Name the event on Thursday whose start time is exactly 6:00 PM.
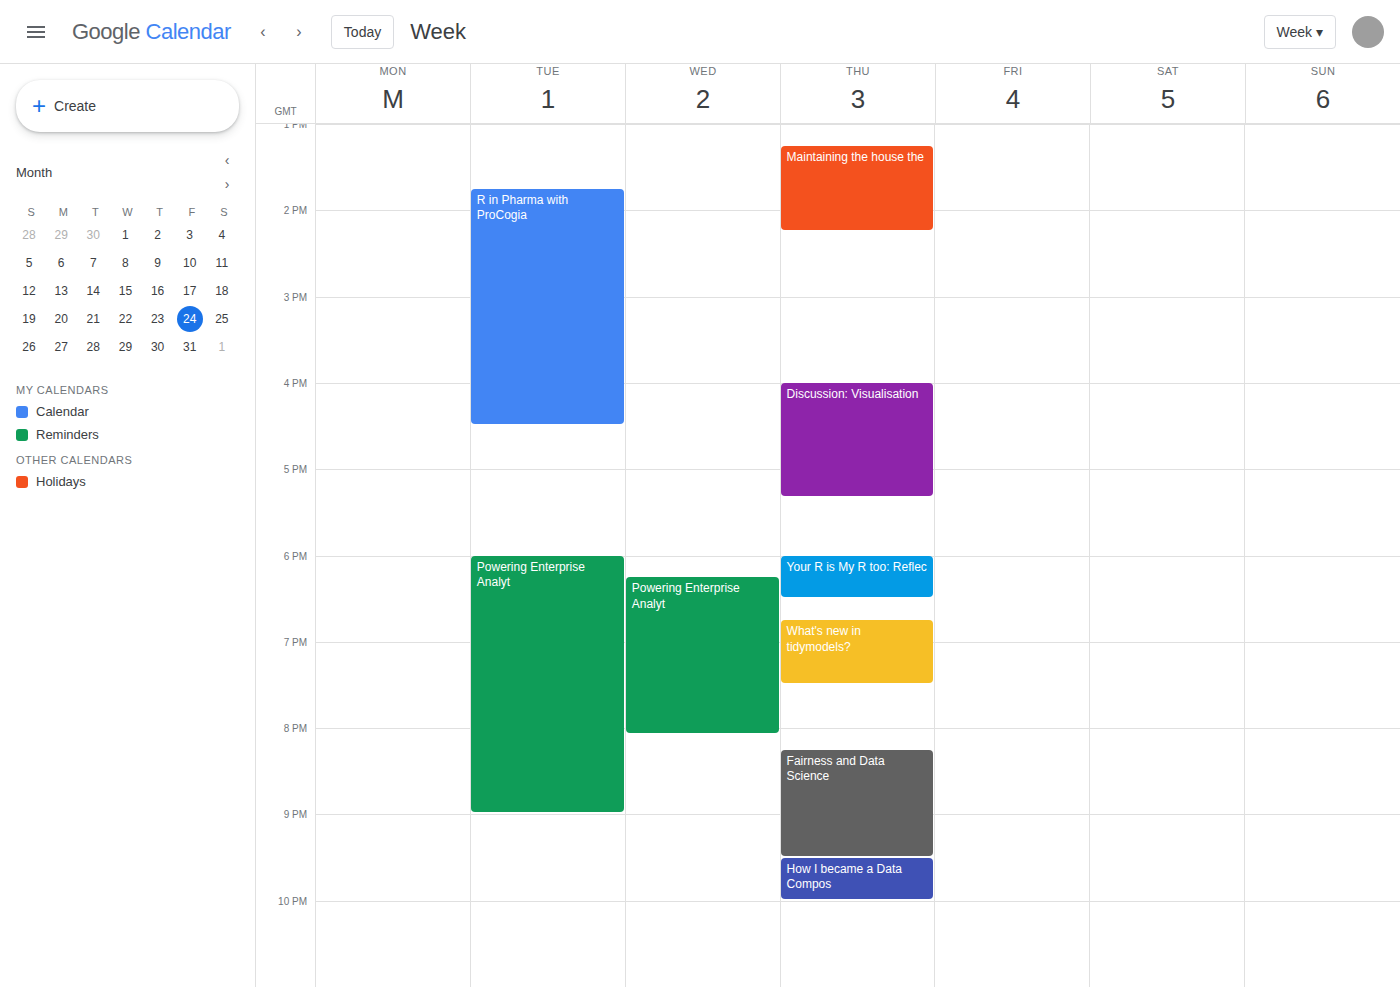
"Your R is My R too: Reflec"